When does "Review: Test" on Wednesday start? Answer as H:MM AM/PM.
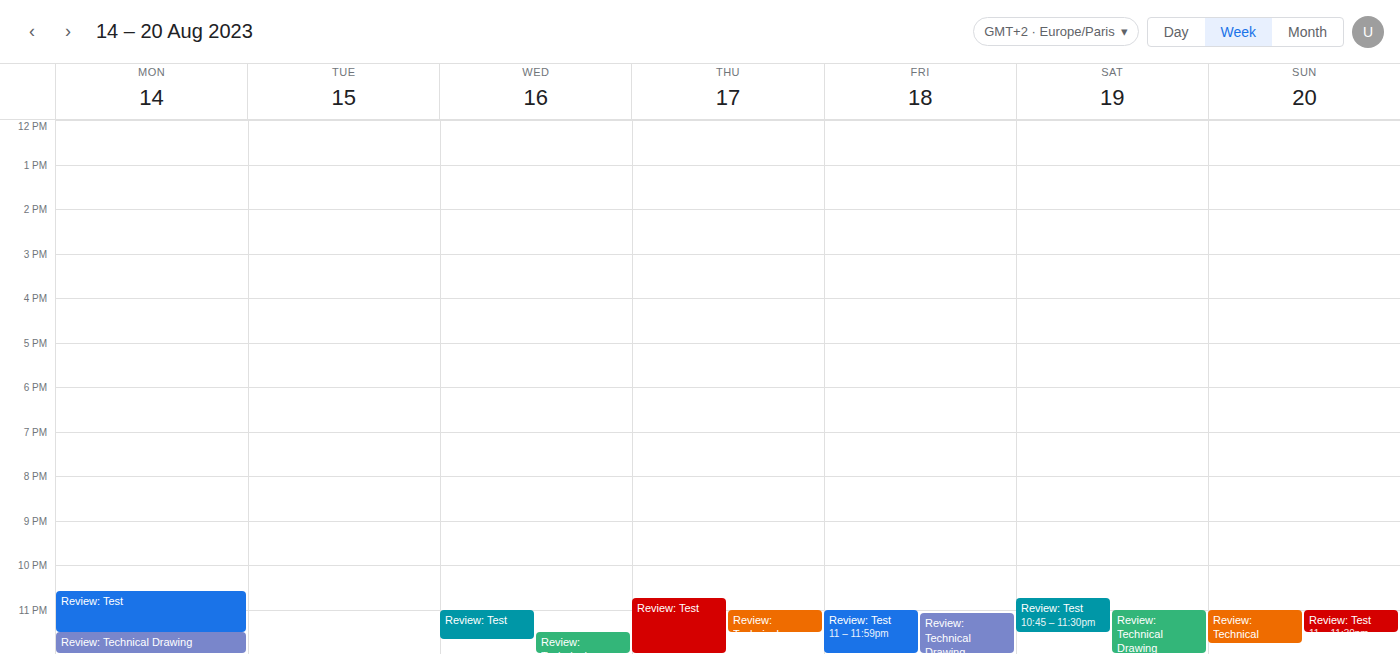
11:00 PM